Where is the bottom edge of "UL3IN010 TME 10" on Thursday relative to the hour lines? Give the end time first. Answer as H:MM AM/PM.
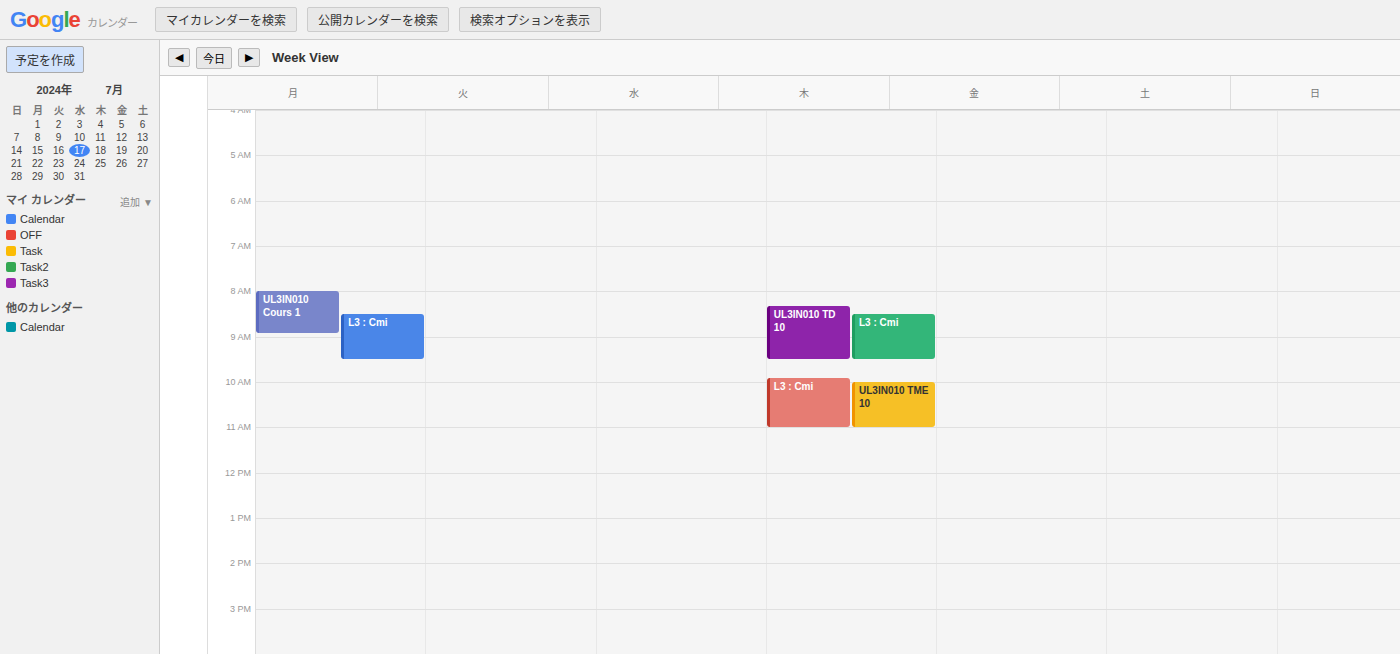
11:00 AM -- exactly on the 11 AM line.